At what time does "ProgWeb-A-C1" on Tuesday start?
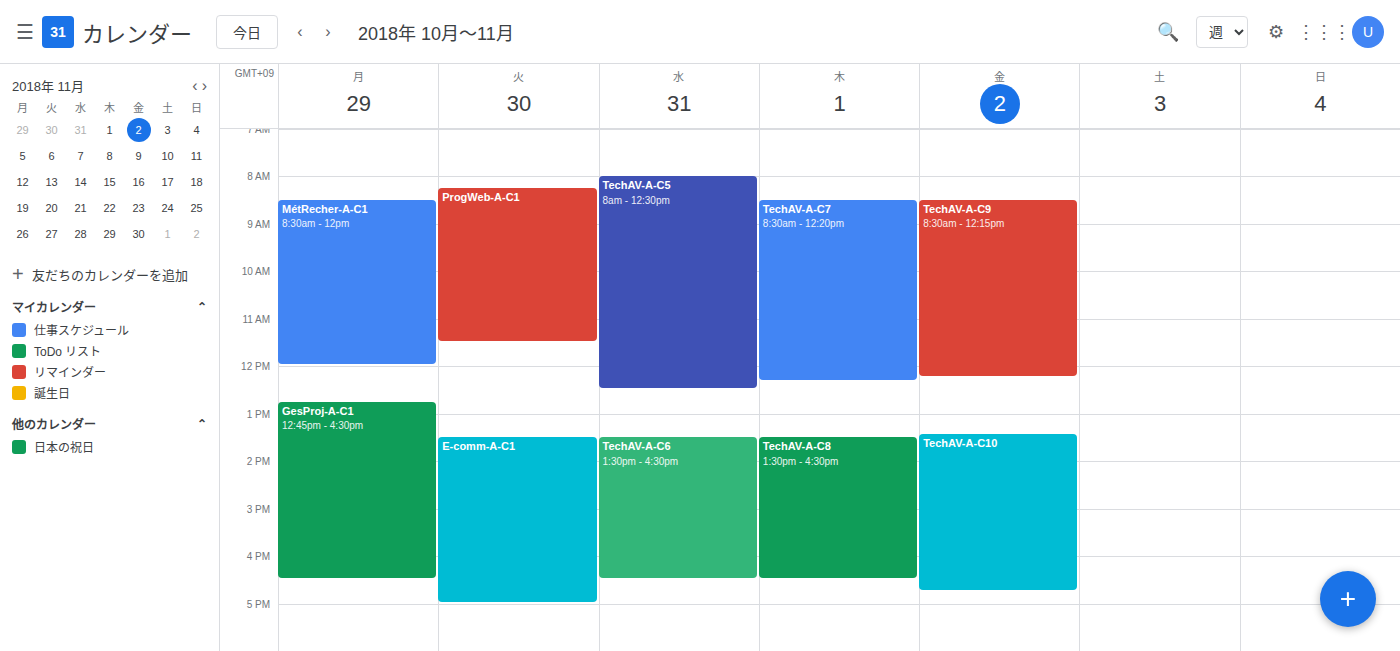
8:15 AM